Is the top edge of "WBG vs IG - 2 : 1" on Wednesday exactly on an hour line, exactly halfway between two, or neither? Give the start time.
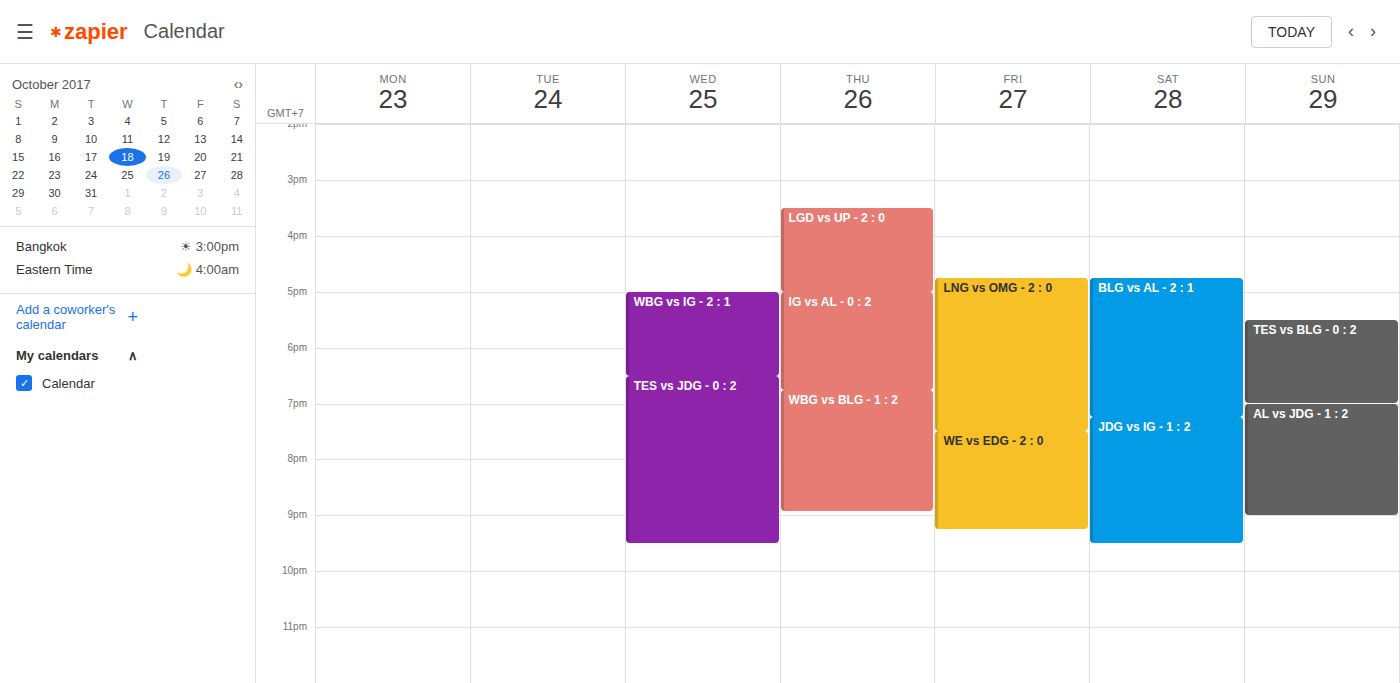
5:00 PM -- exactly on the 5 PM line.